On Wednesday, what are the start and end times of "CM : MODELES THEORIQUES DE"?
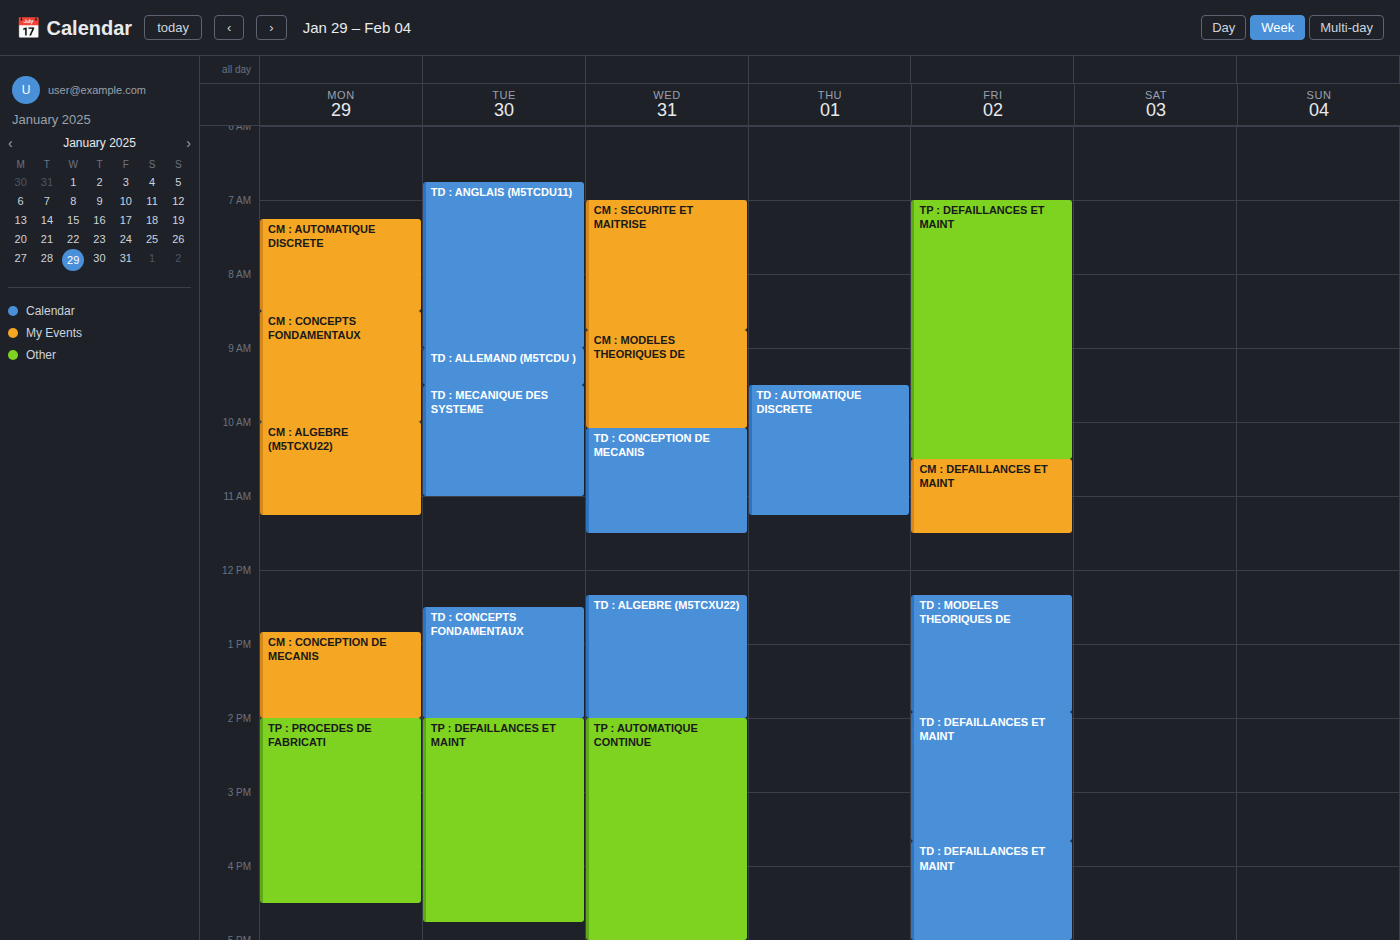
8:45 AM to 10:05 AM